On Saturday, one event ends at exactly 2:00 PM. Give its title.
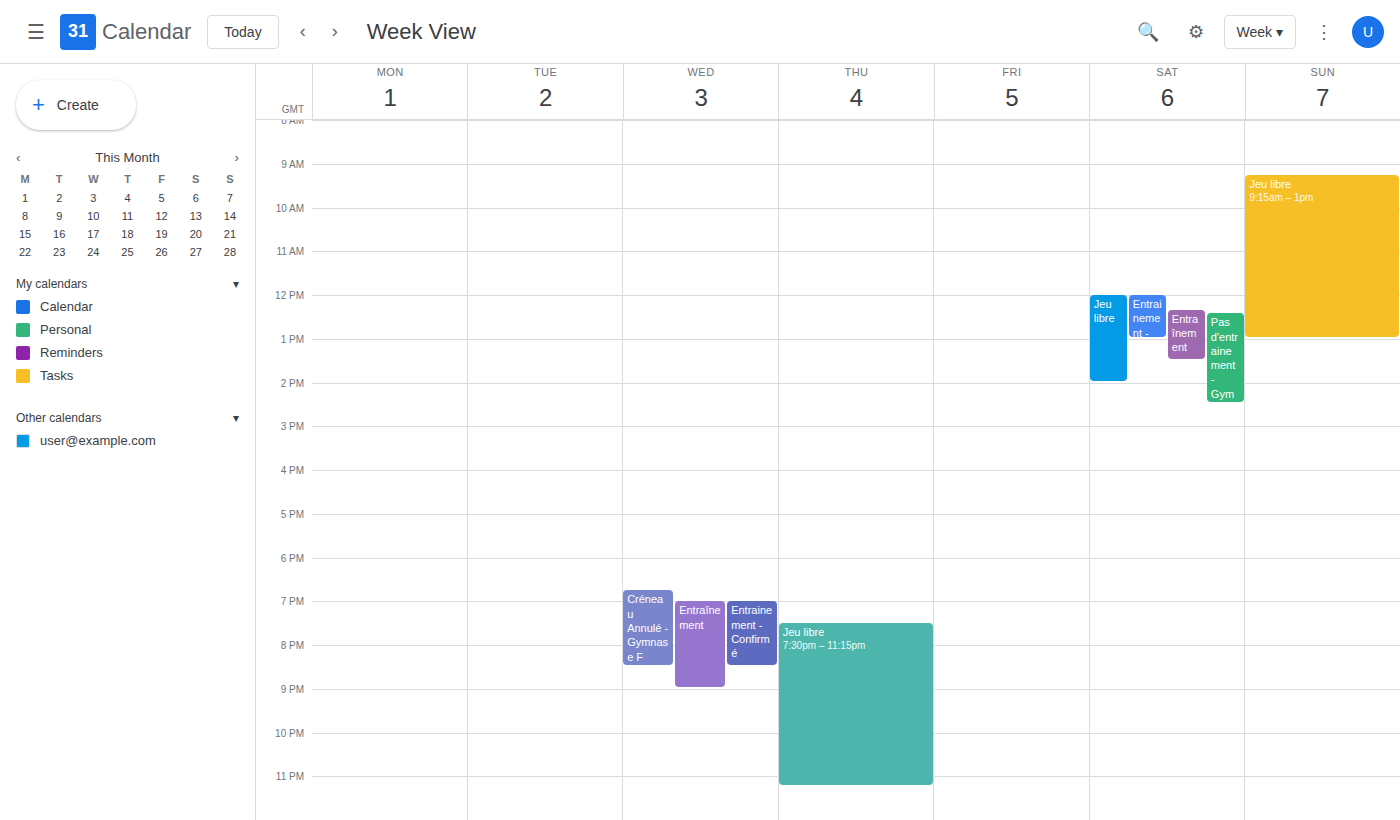
"Jeu libre"